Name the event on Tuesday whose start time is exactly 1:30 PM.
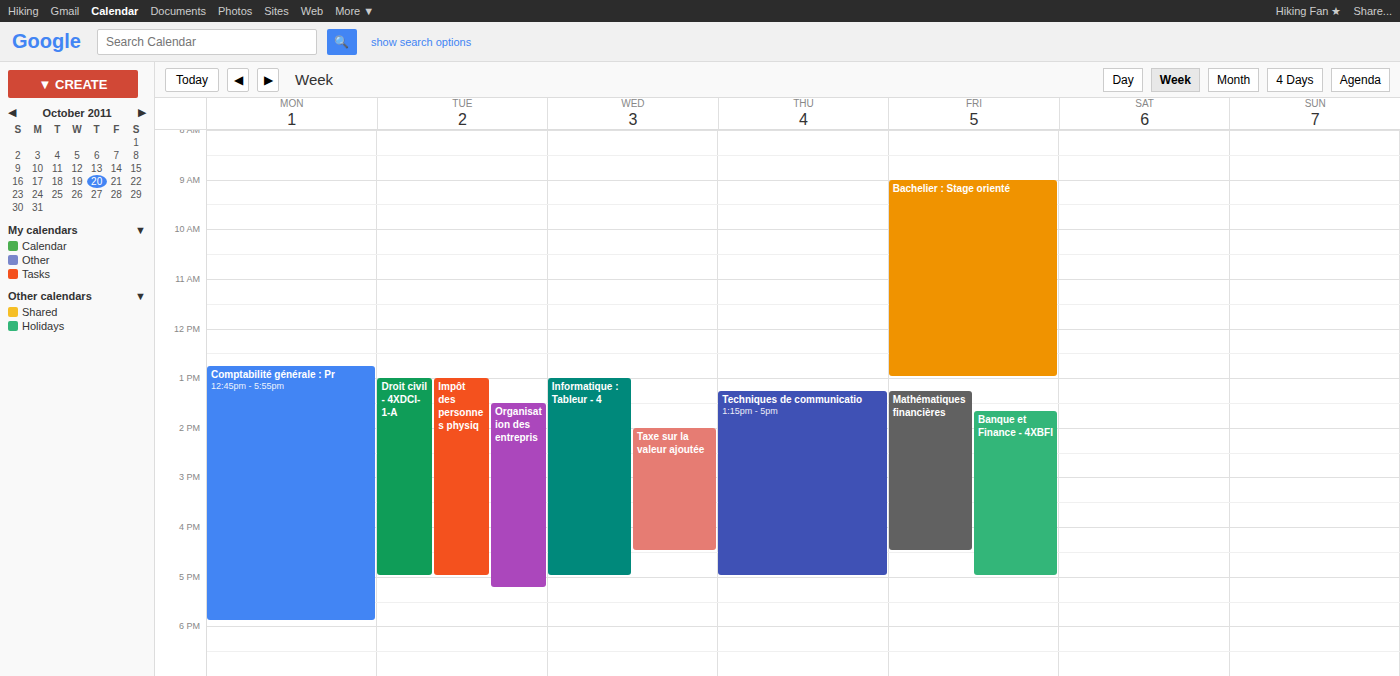
"Organisation des entrepris"